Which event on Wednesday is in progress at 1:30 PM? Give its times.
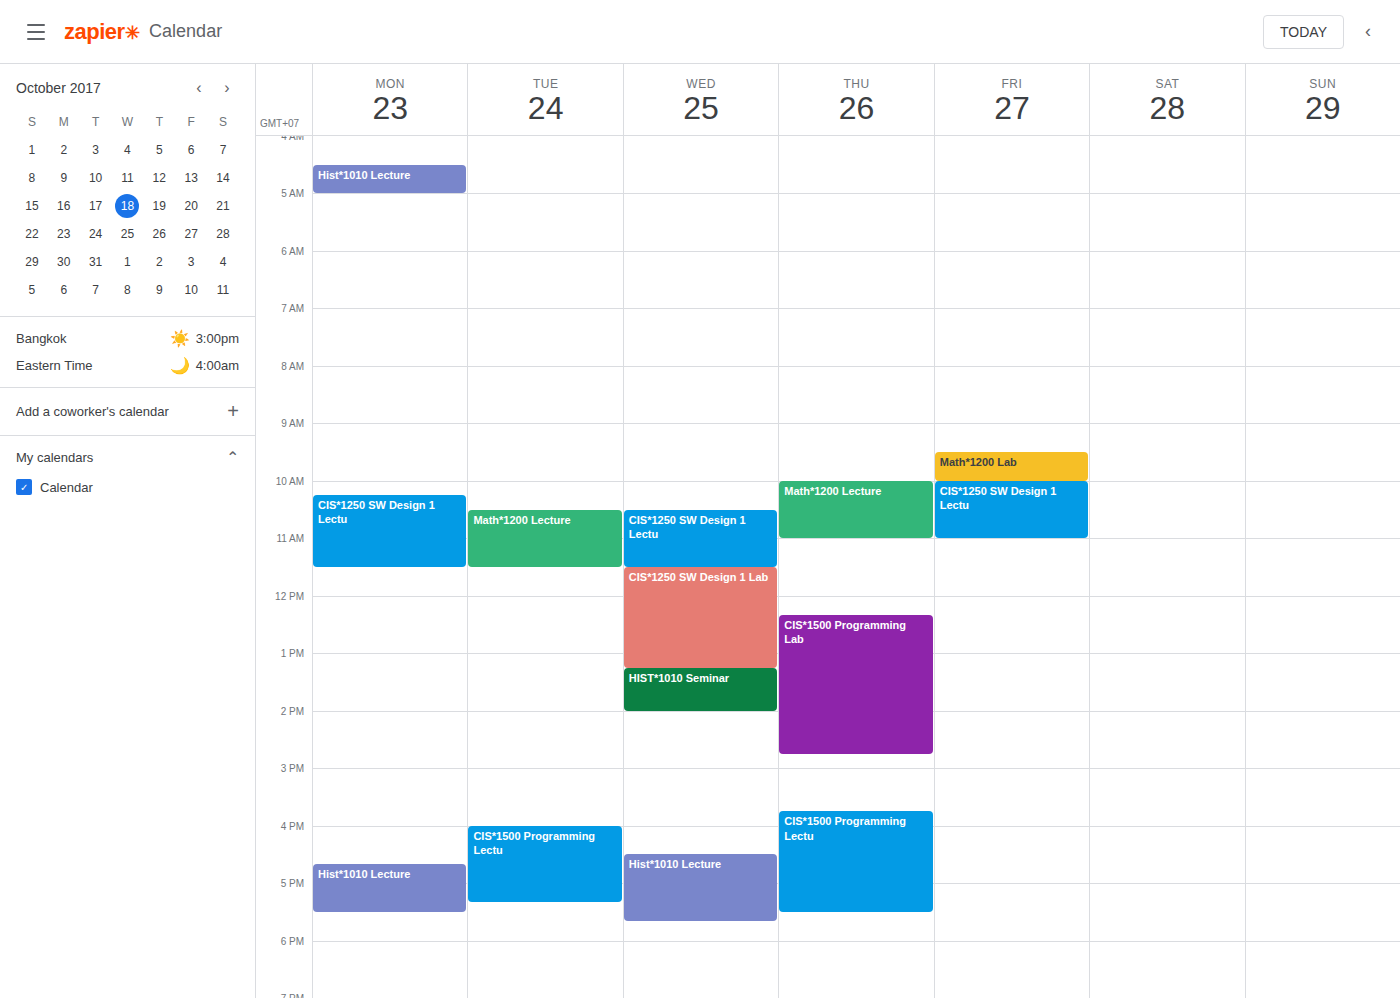
"HIST*1010 Seminar", 1:15 PM to 2:00 PM